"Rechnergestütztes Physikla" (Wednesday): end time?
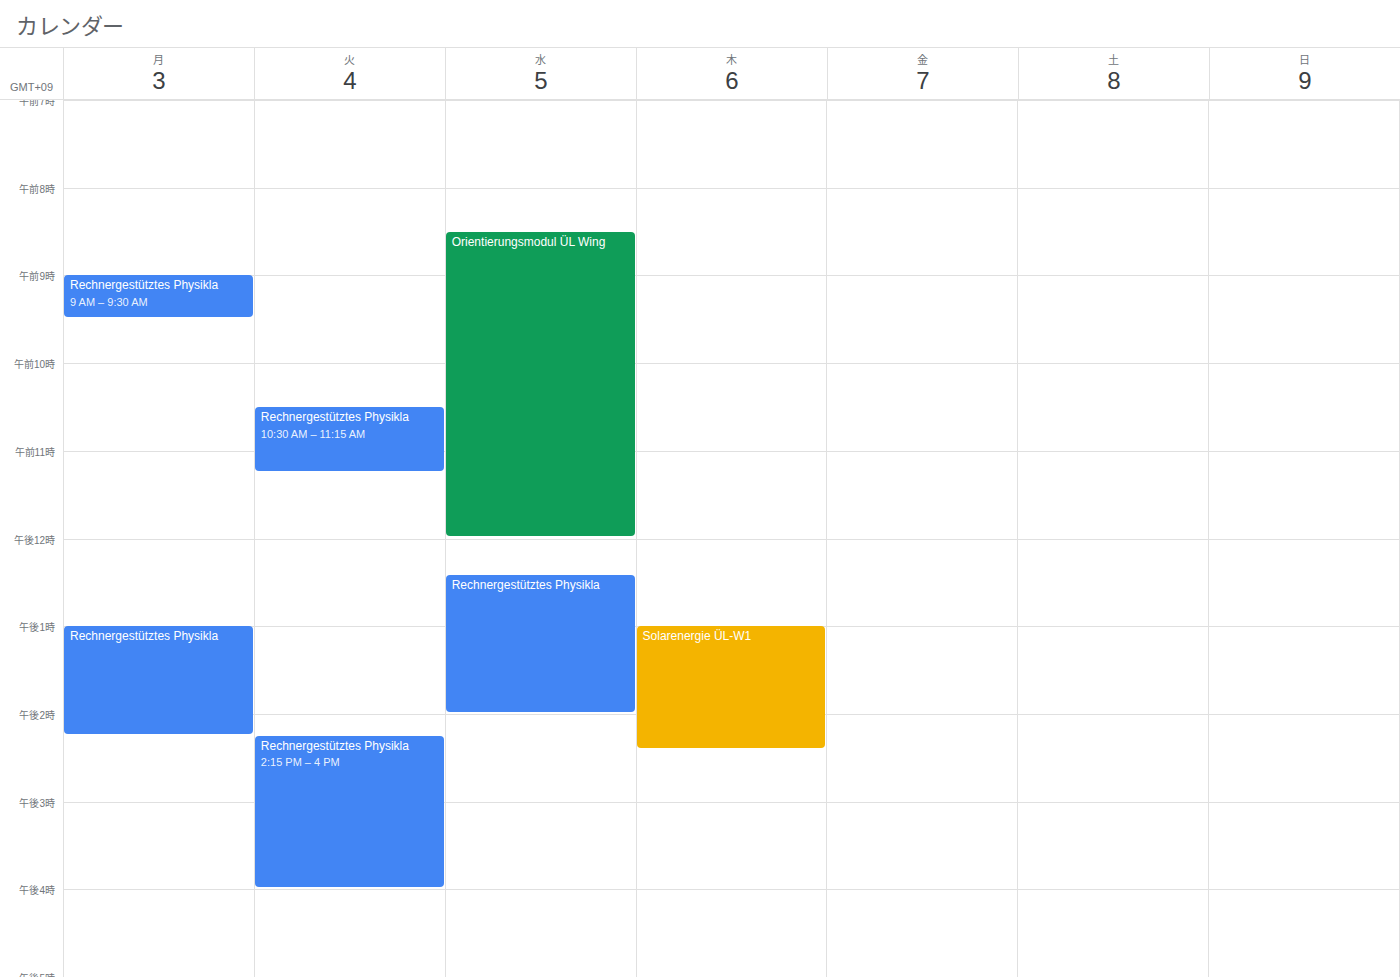
2:00 PM